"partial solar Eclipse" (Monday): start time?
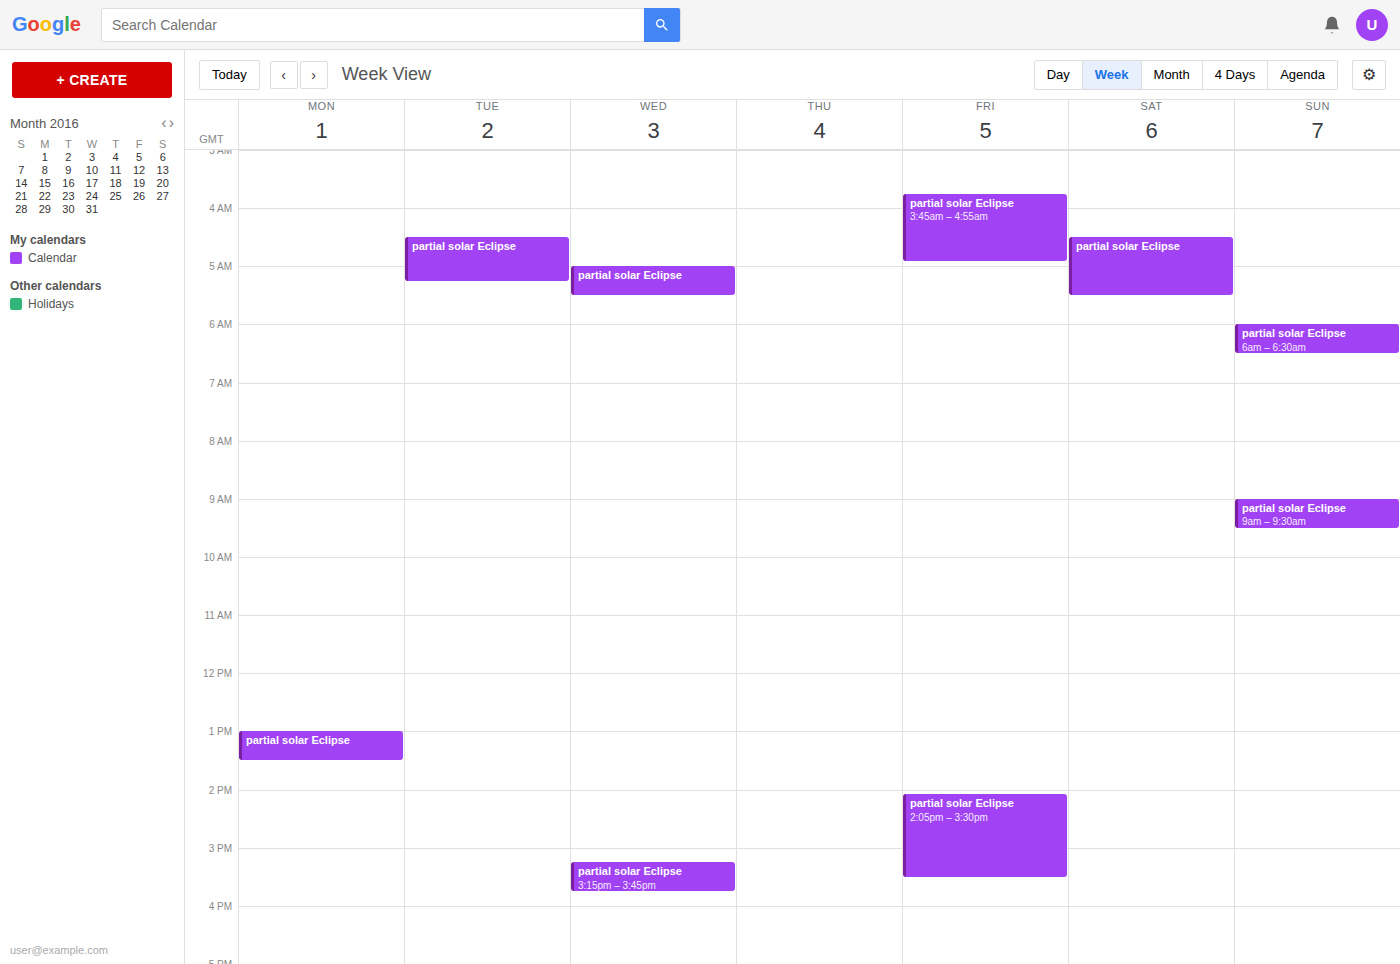
1:00 PM